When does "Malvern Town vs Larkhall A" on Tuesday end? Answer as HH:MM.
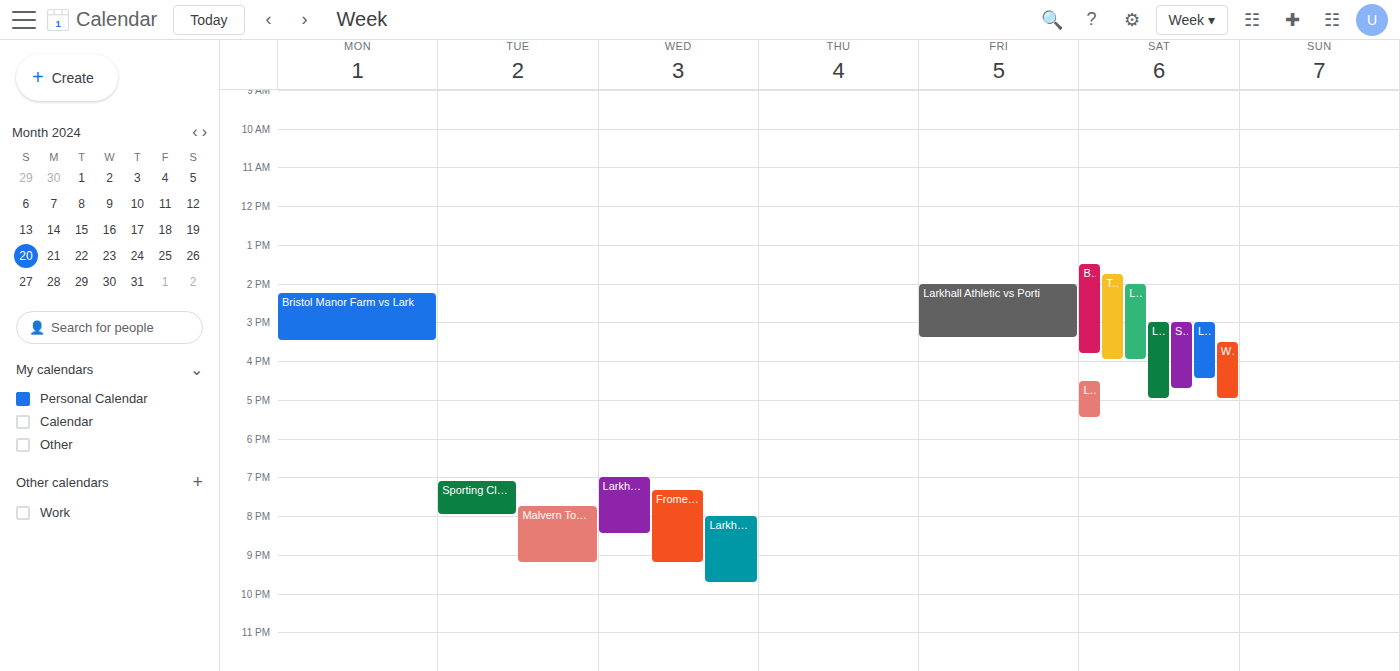
21:15